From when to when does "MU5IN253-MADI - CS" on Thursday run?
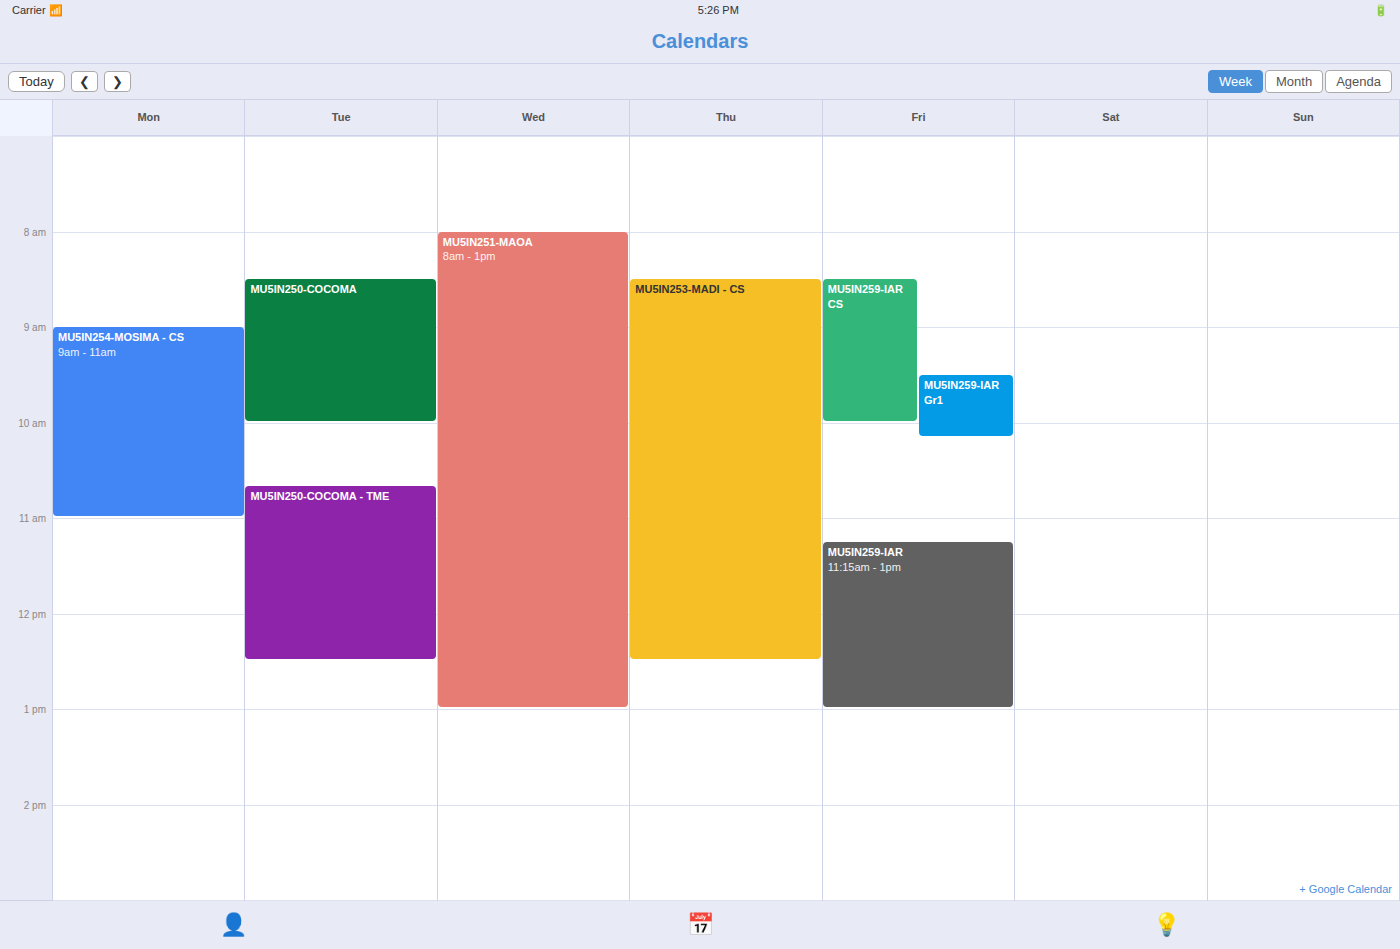
08:30 to 12:30